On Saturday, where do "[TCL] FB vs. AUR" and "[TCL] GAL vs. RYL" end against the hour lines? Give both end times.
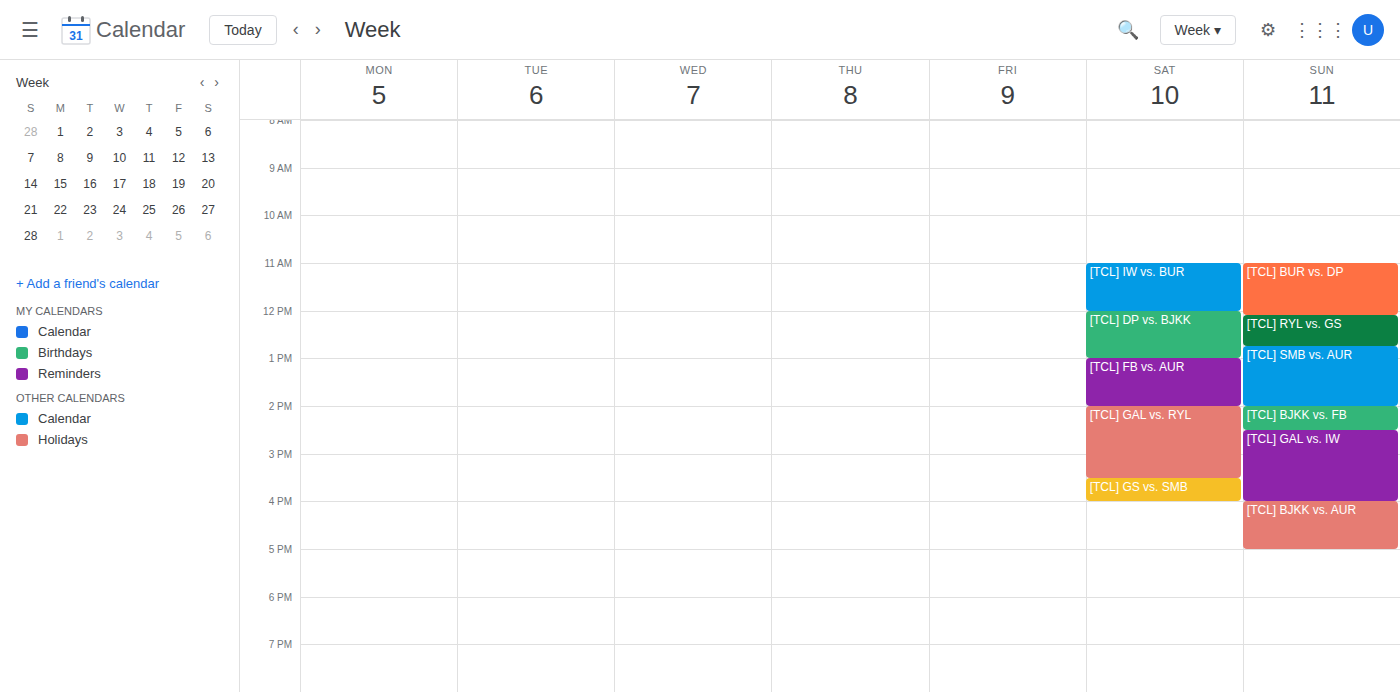
"[TCL] FB vs. AUR": 2:00 PM, exactly on the 2 PM line. "[TCL] GAL vs. RYL": 3:30 PM, halfway between the 3 PM and 4 PM lines.